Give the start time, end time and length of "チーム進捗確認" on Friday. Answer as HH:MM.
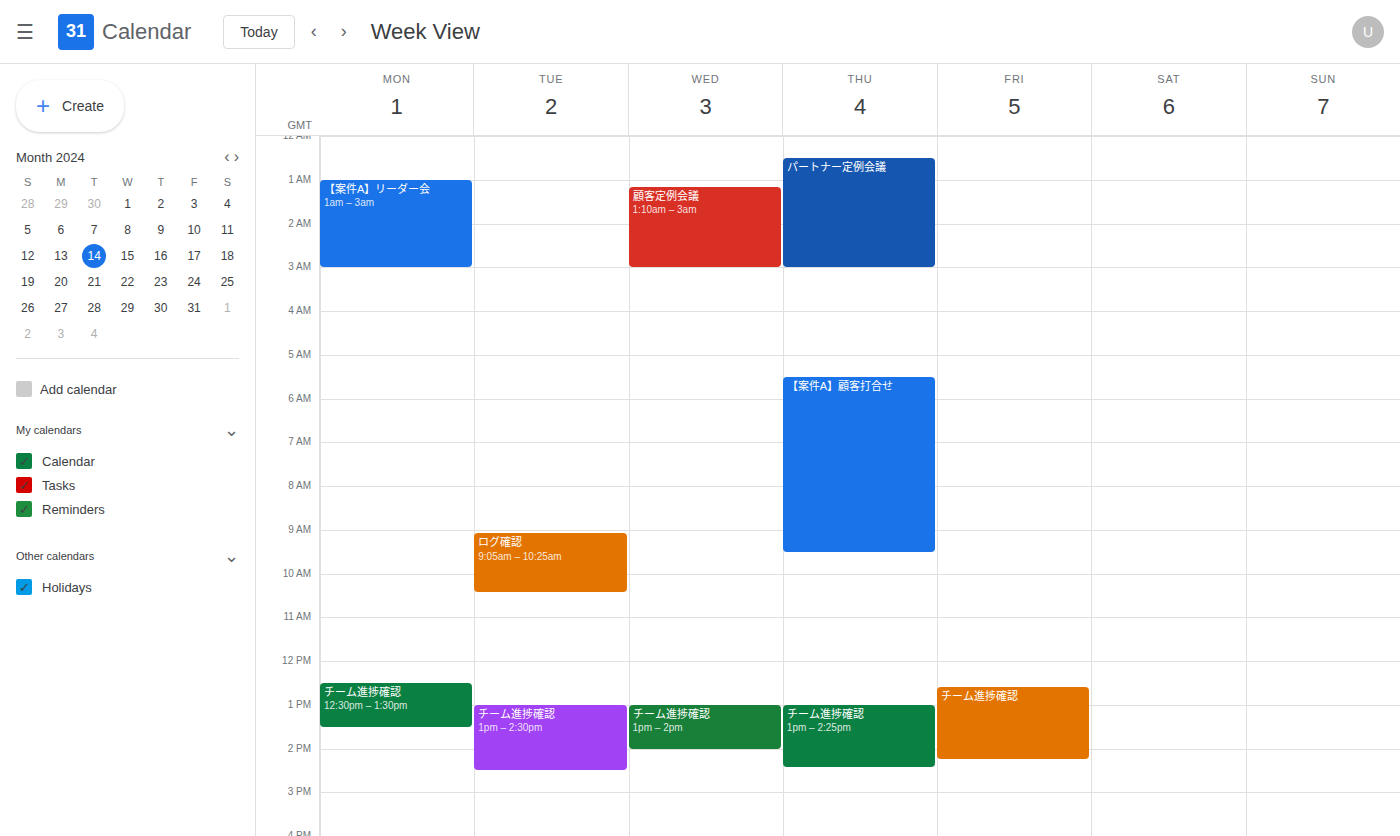
12:35 to 14:15, 1 hour 40 minutes